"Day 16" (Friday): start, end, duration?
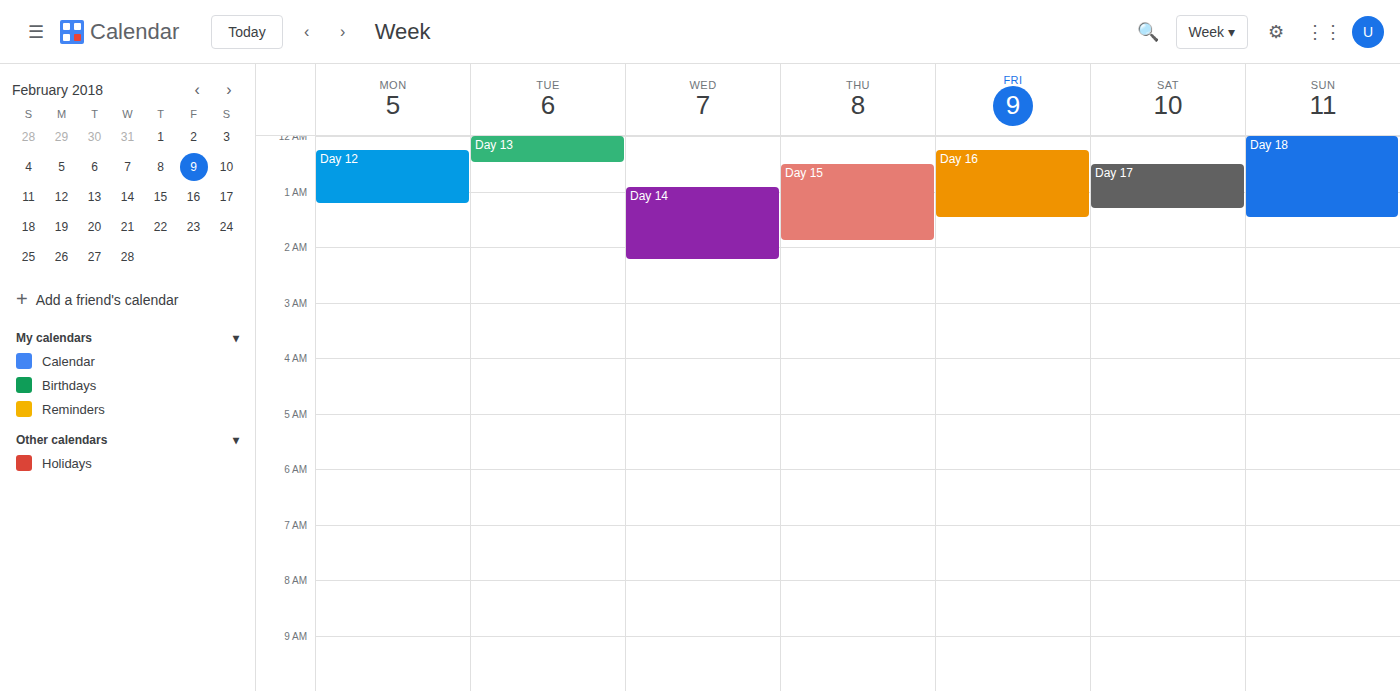
12:15 AM to 1:30 AM, 1 hour 15 minutes